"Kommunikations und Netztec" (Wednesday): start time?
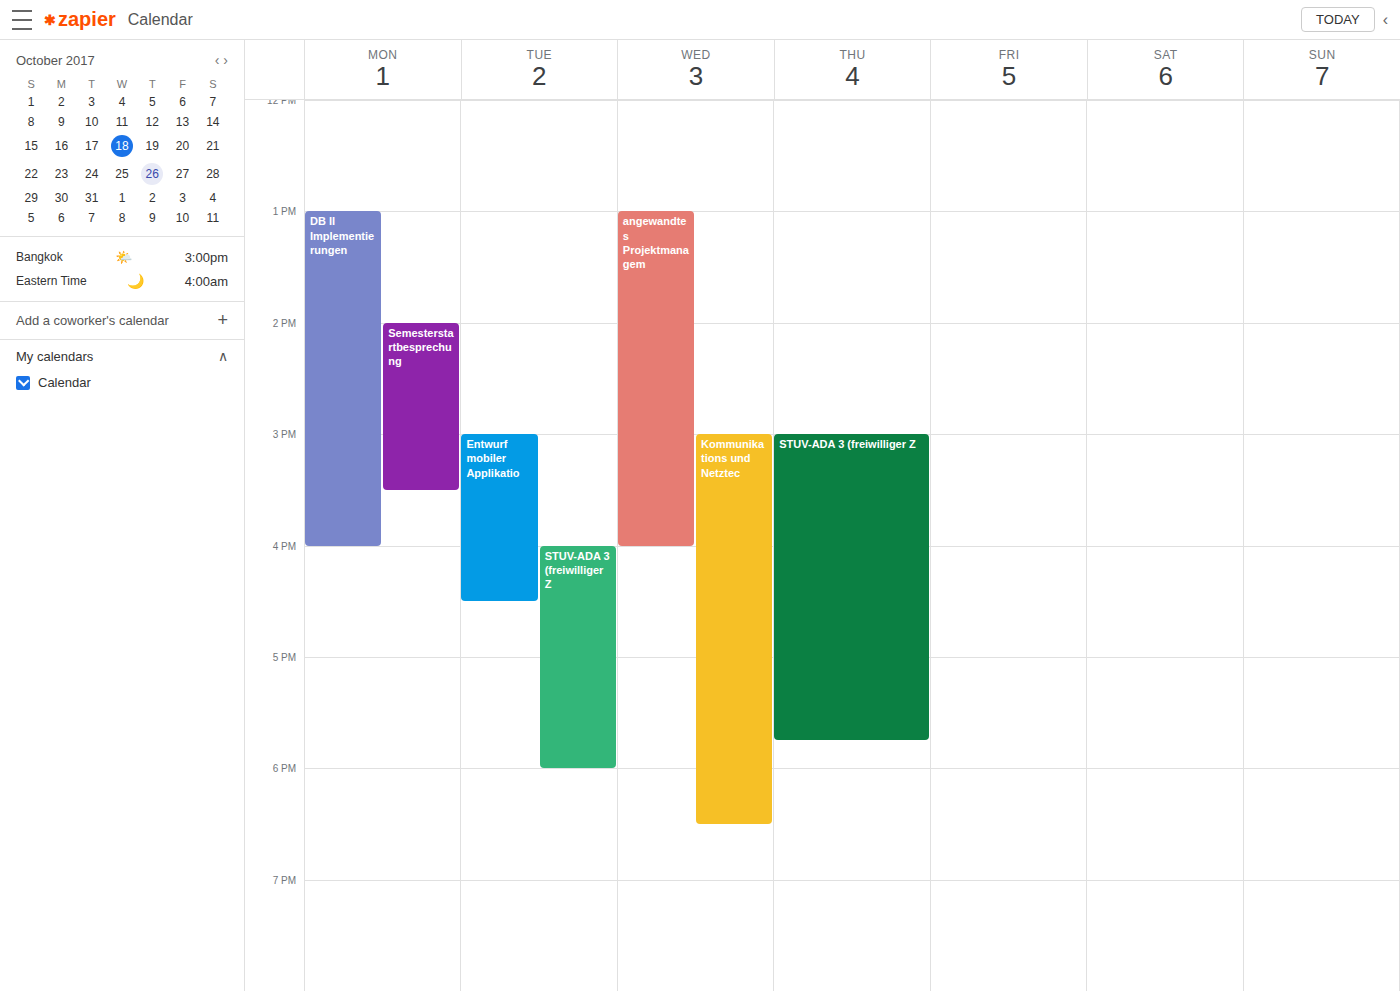
15:00